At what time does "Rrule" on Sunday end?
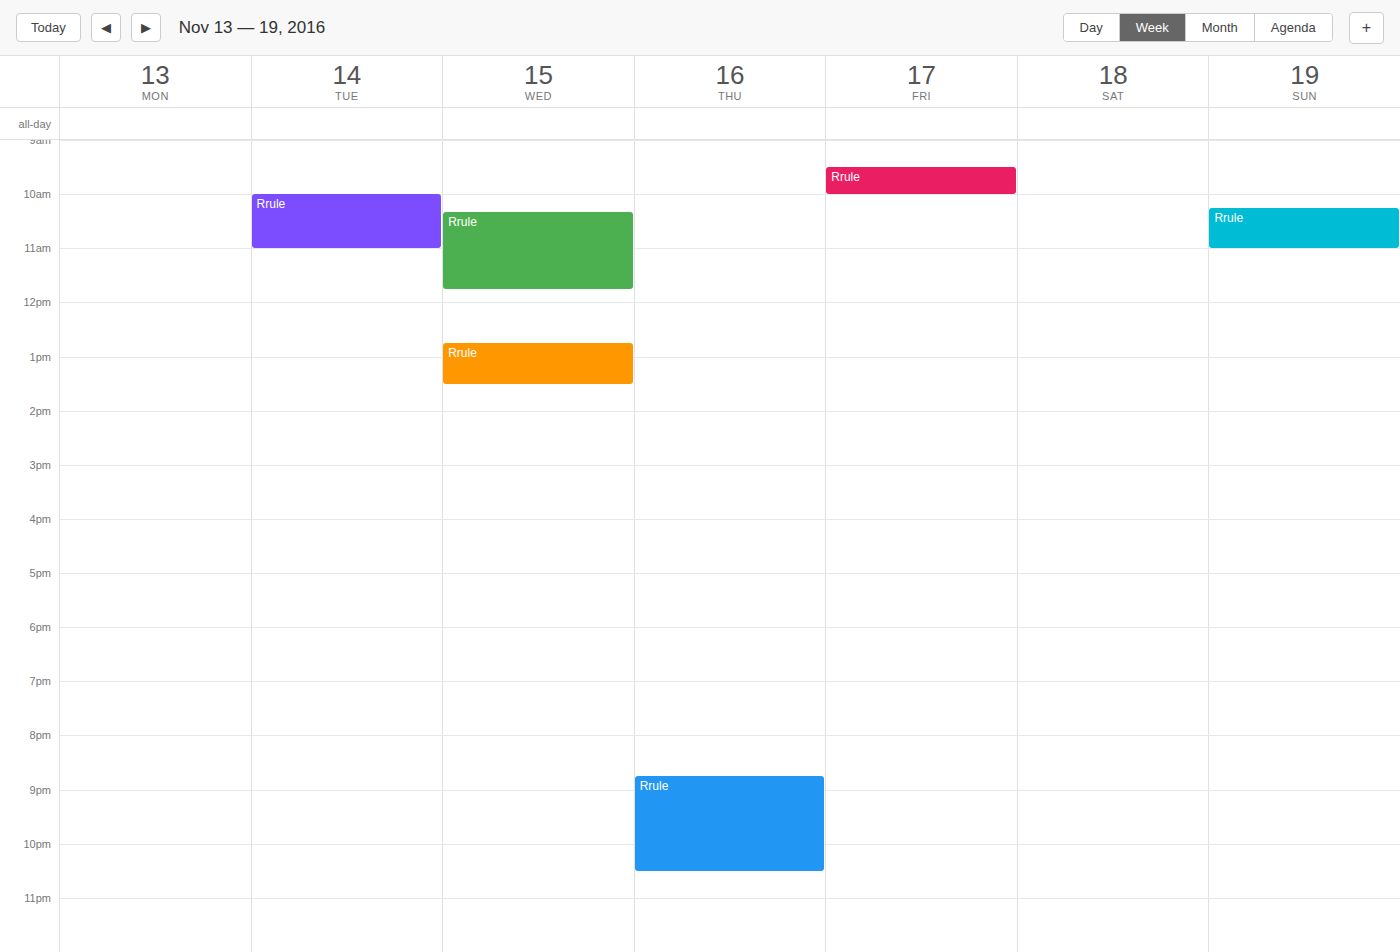
11:00 AM